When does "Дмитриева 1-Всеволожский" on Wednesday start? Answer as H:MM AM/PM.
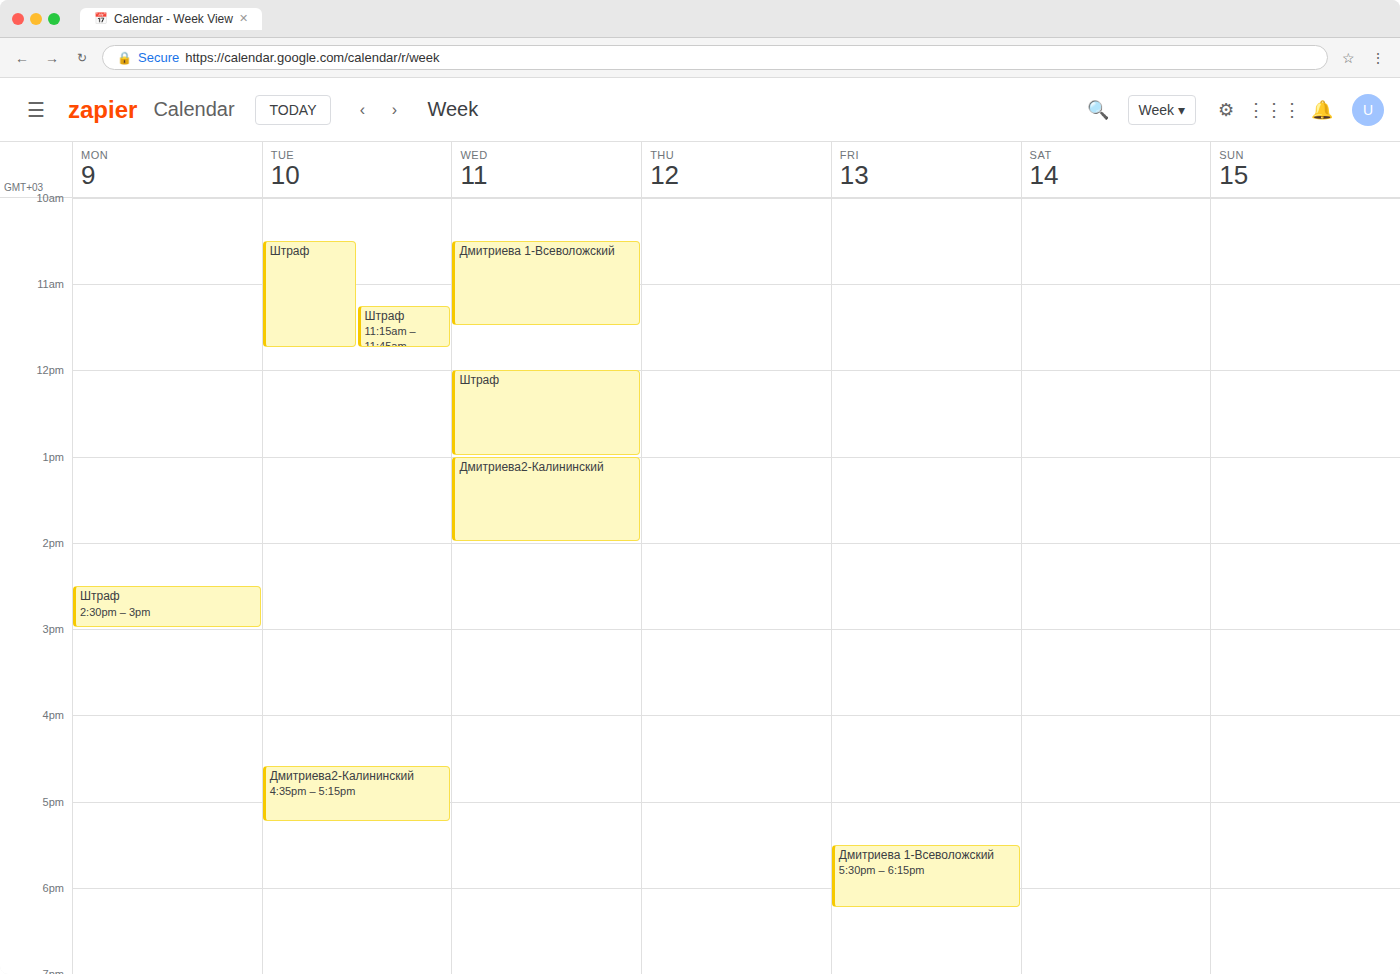
10:30 AM